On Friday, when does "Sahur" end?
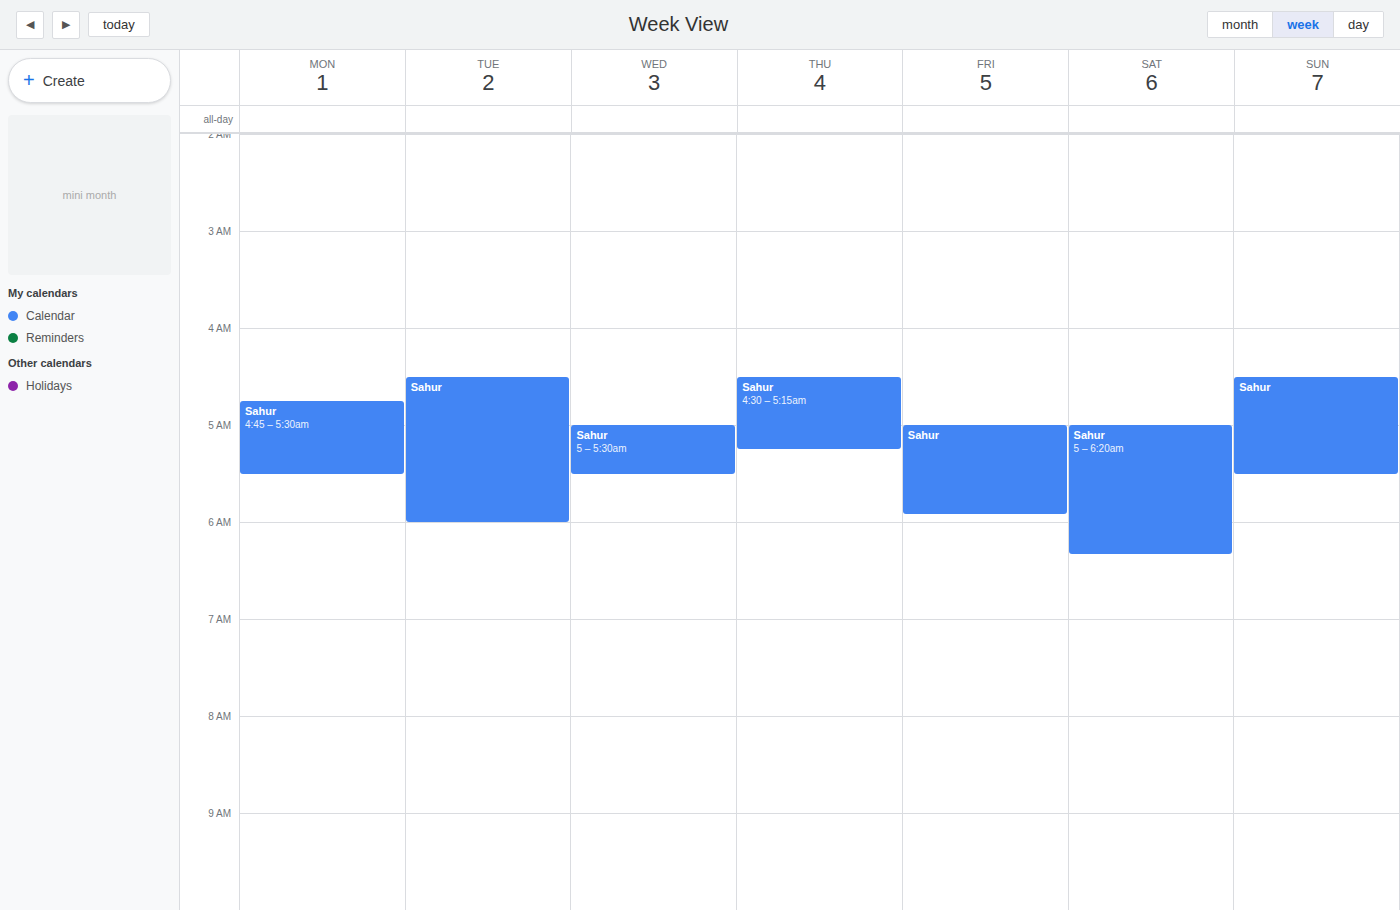
05:55